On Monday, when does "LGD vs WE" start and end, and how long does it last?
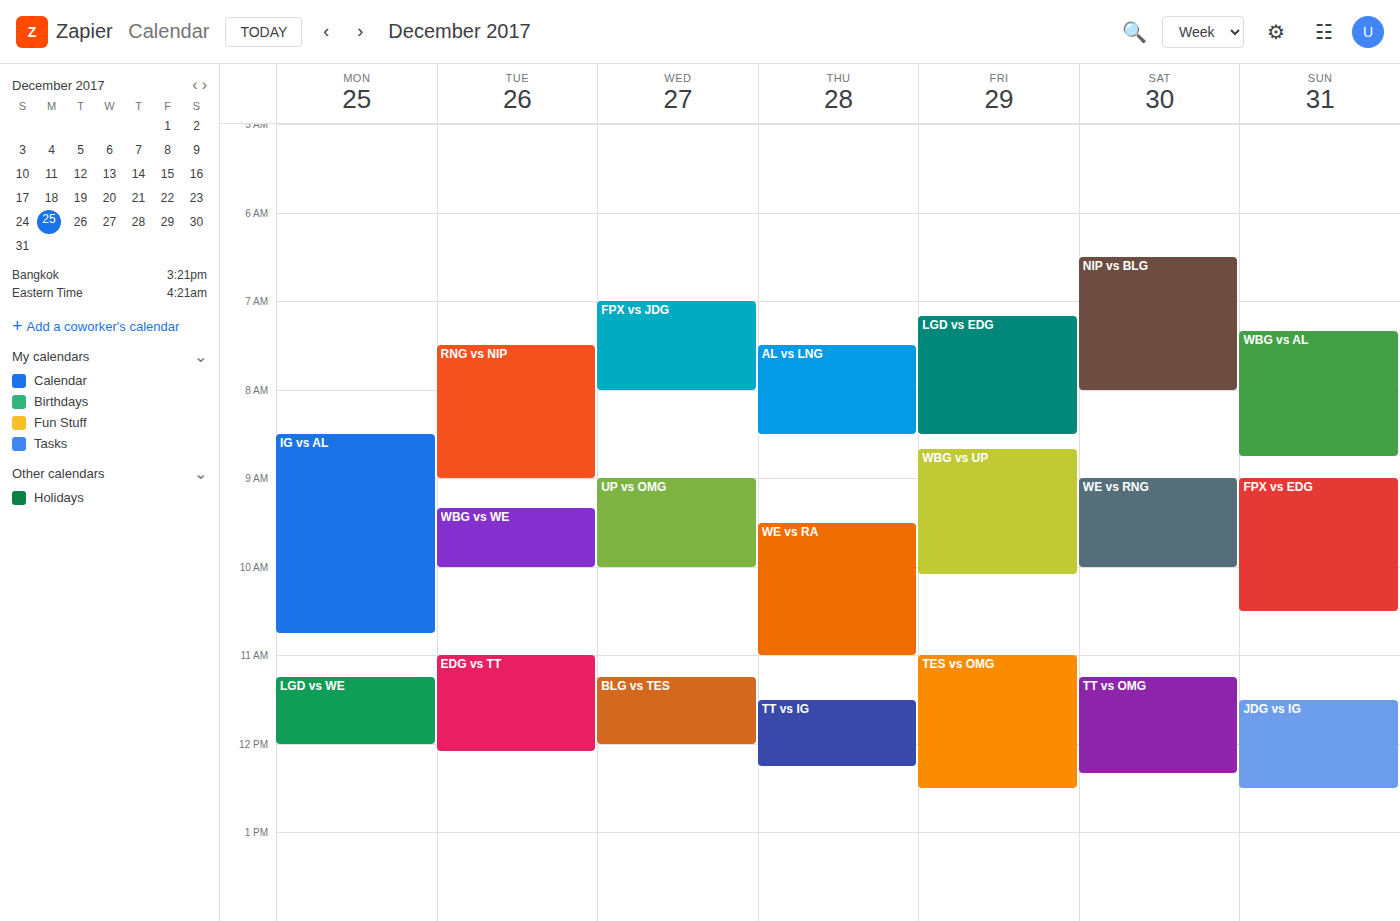
11:15 to 12:00, 45 minutes